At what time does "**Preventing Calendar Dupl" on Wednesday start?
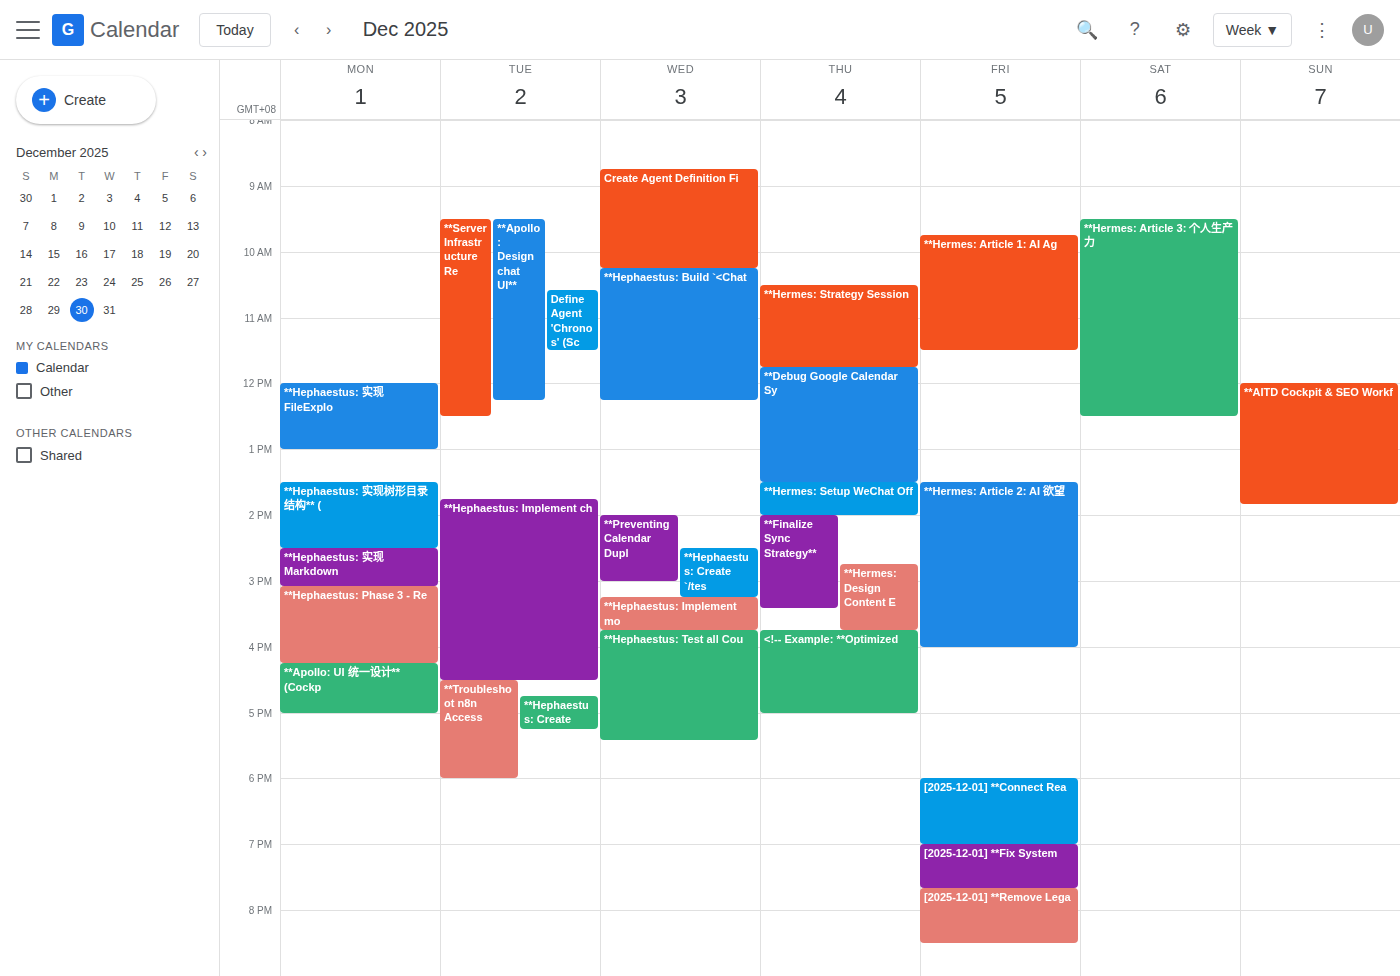
2:00 PM